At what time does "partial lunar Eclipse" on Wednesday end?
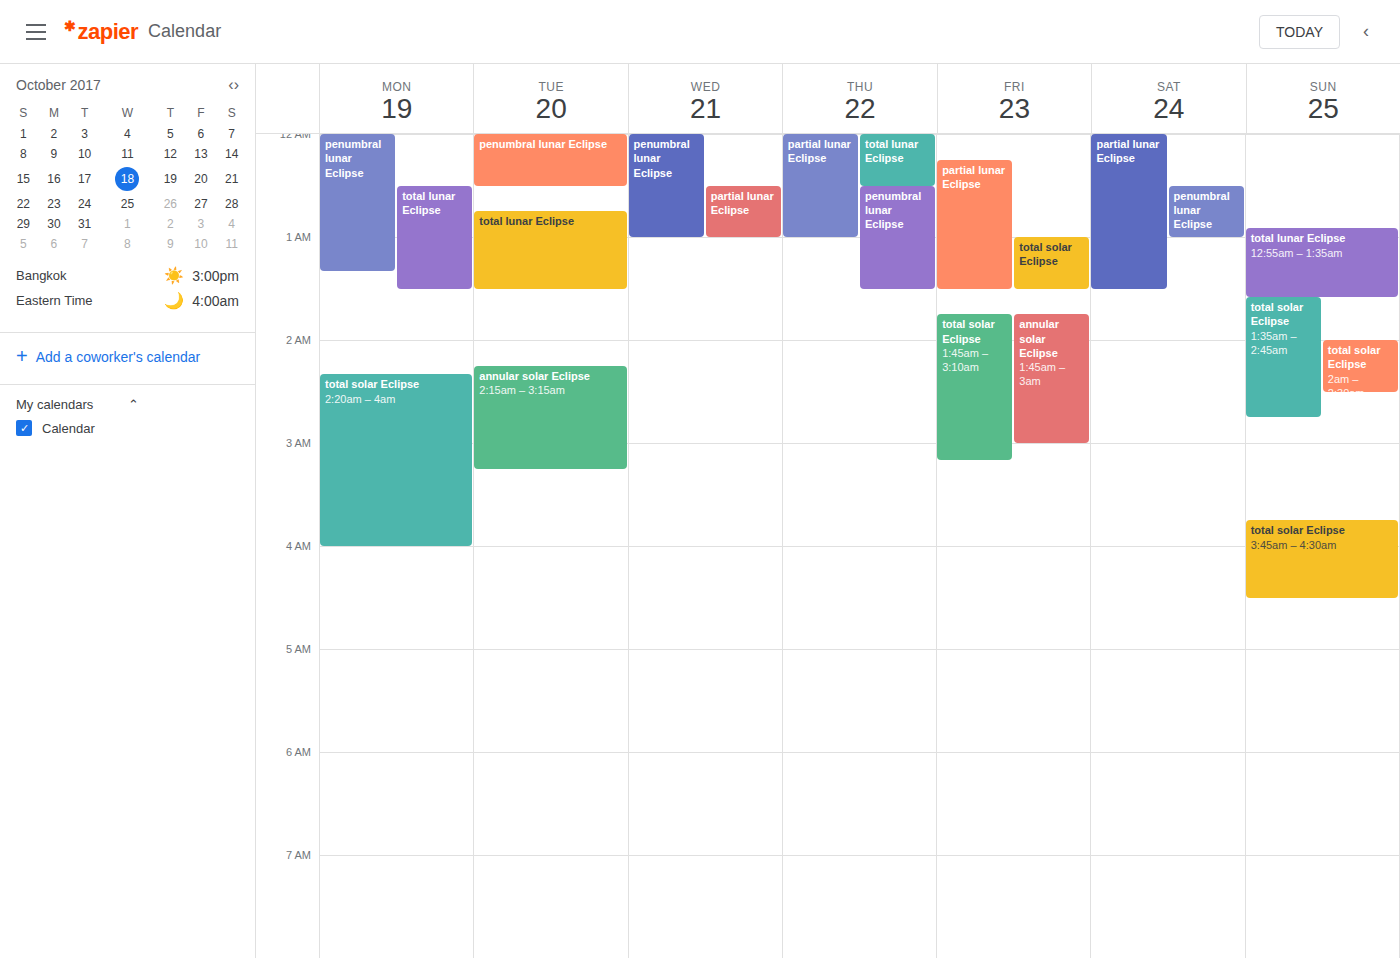
1:00 AM